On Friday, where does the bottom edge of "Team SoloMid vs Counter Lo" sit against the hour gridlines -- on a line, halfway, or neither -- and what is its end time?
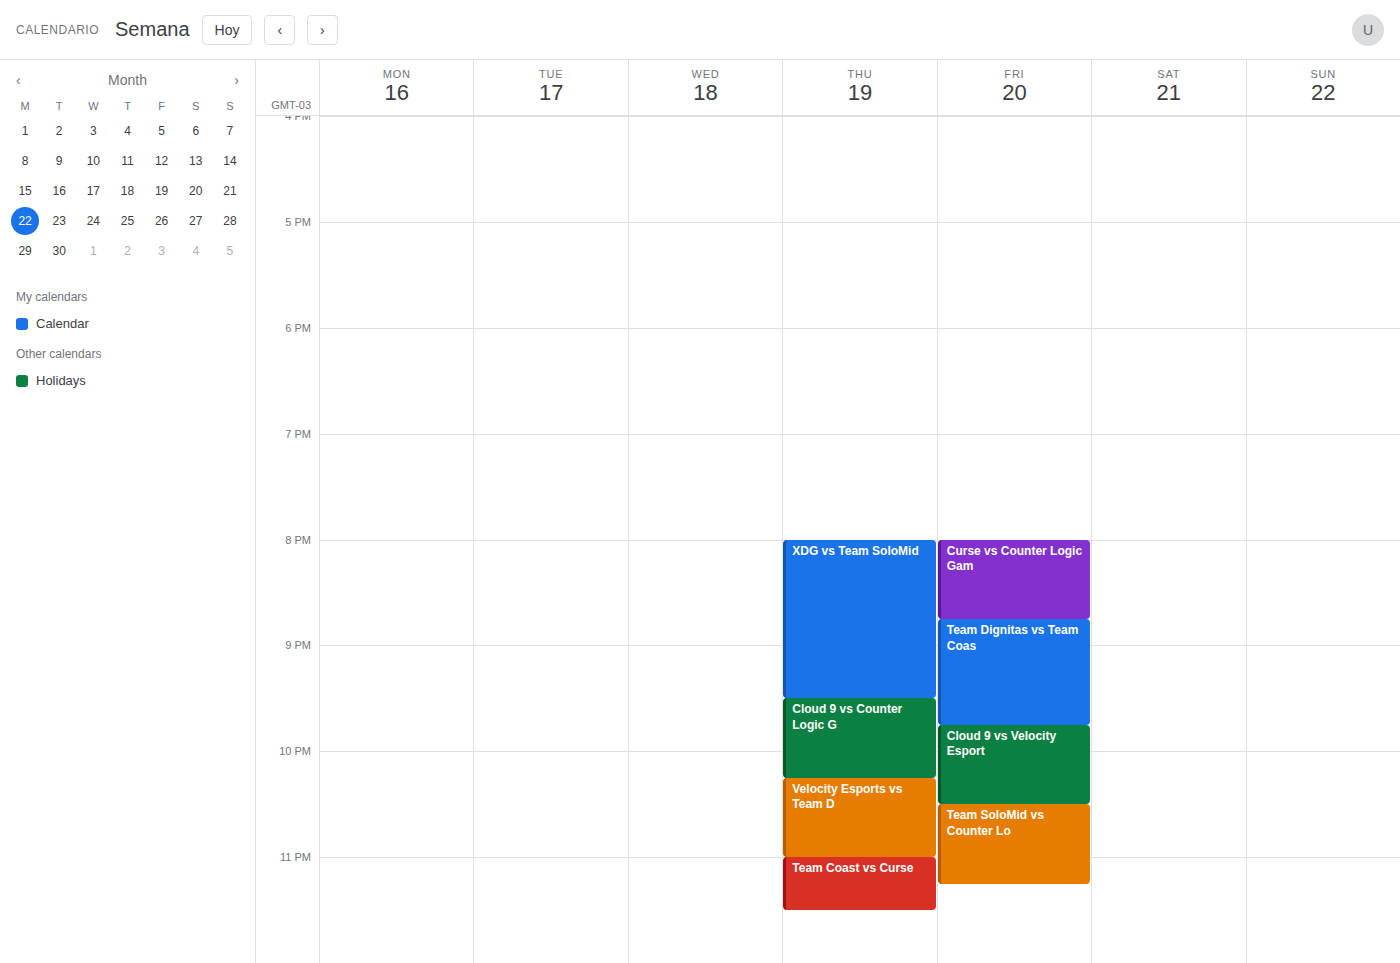
11:15 PM -- neither: a quarter of the way from the 11 PM line to the 12 AM line.